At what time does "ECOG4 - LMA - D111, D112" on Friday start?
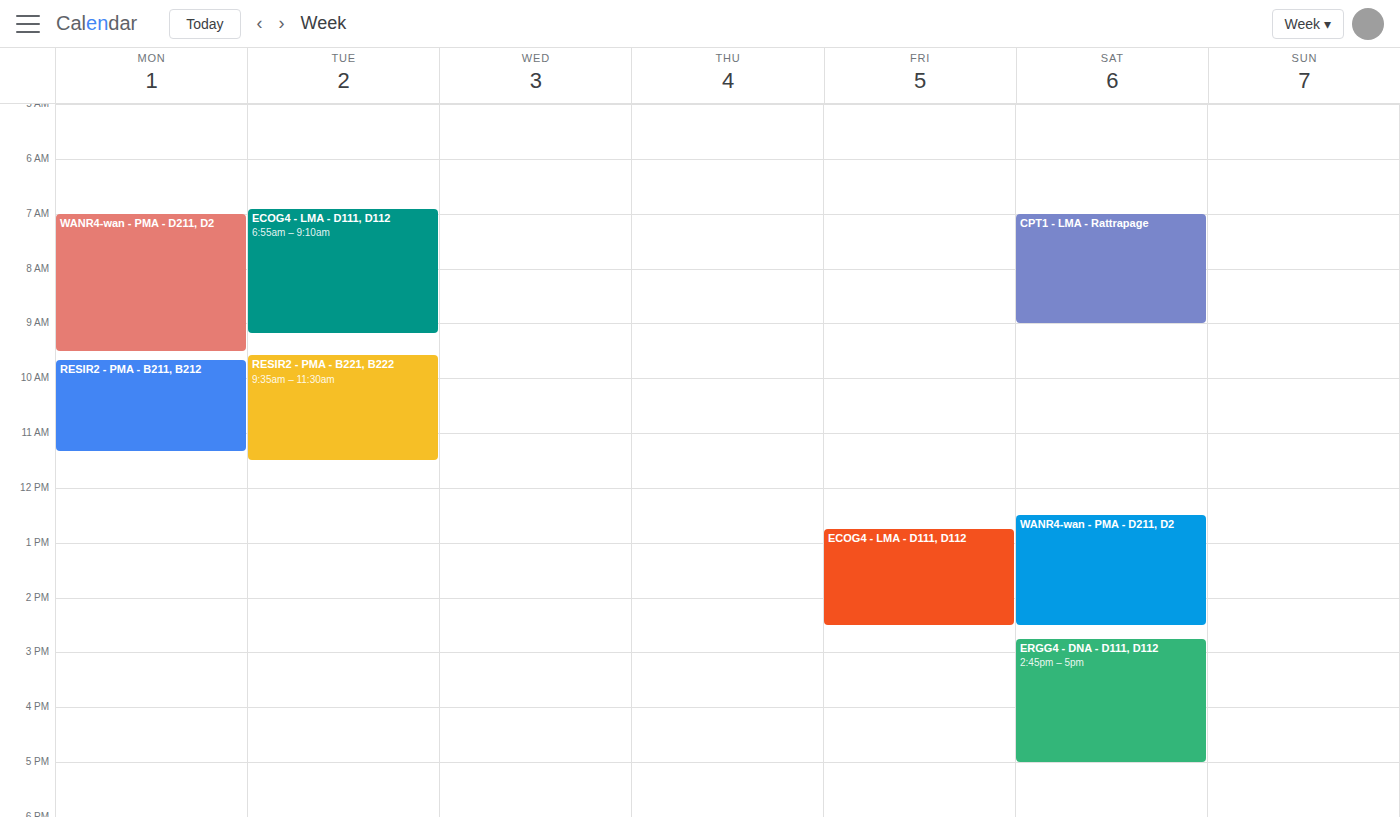
12:45 PM